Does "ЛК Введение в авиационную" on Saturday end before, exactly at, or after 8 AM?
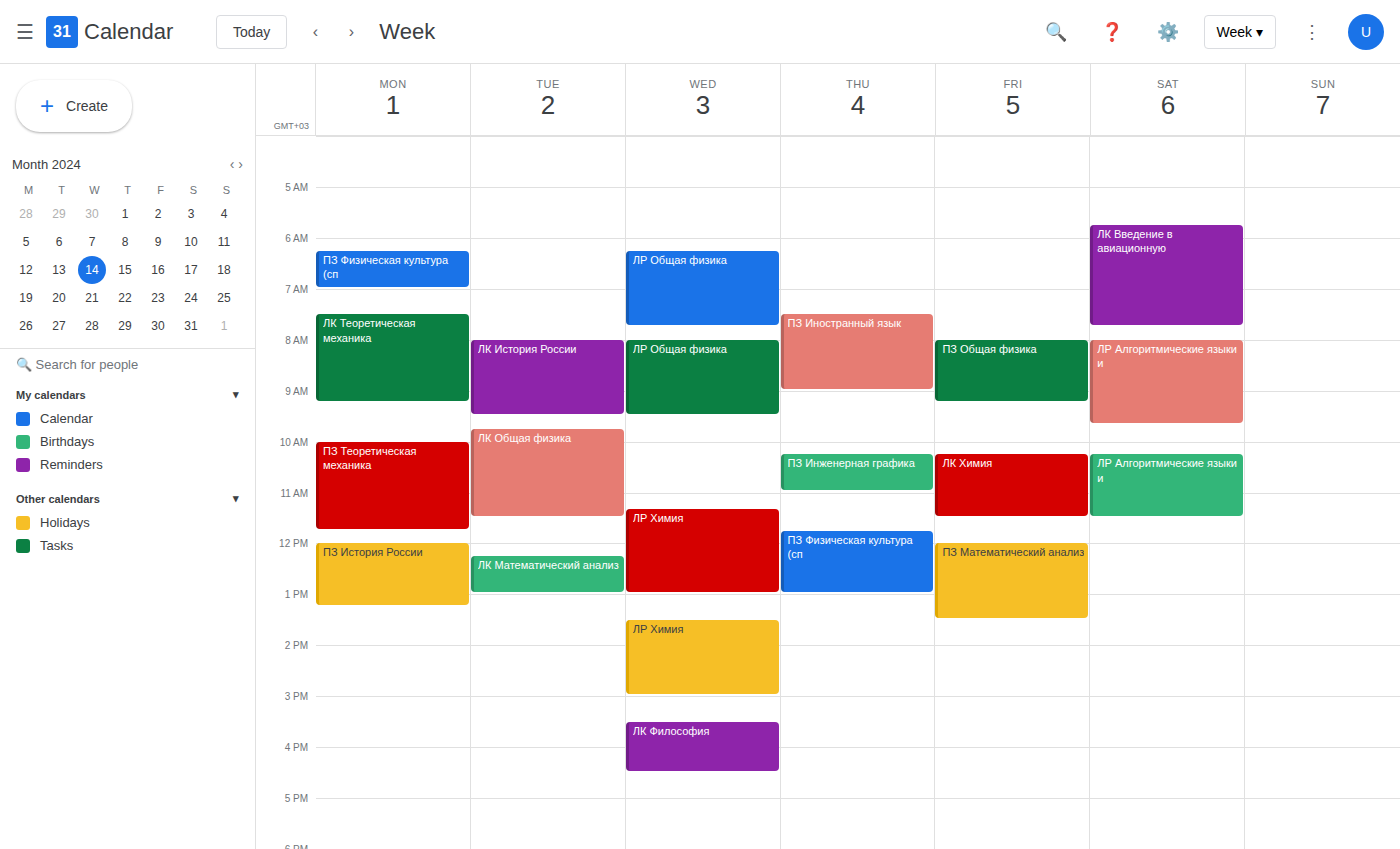
7:45 AM -- before 8 AM, 15 minutes above the 8 AM line.